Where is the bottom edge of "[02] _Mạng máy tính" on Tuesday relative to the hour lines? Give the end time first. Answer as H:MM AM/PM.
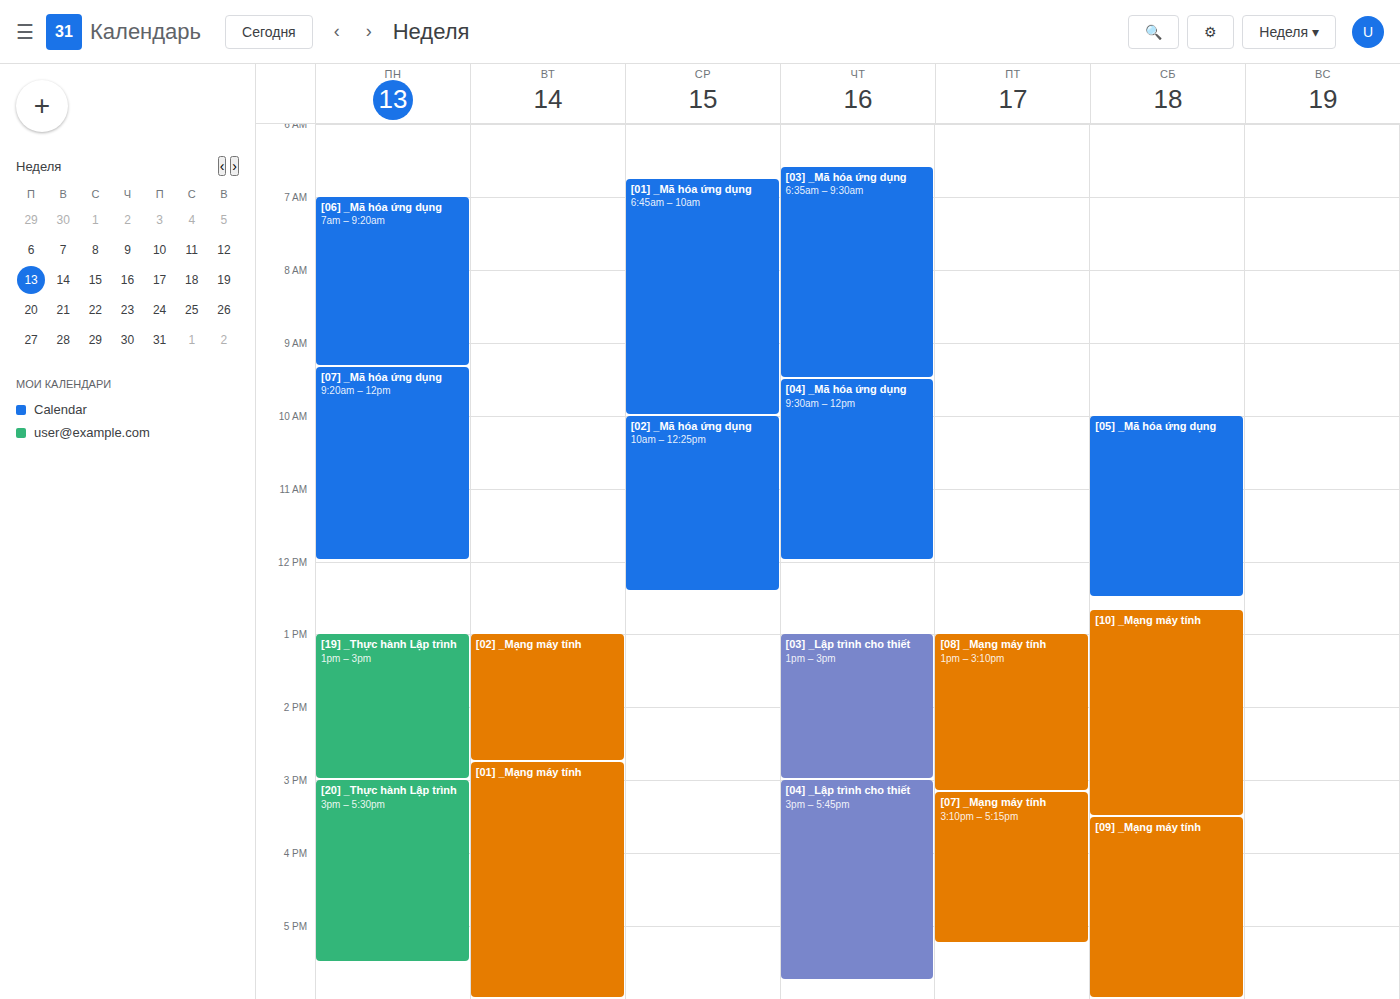
2:45 PM -- neither: three quarters of the way from the 2 PM line to the 3 PM line.